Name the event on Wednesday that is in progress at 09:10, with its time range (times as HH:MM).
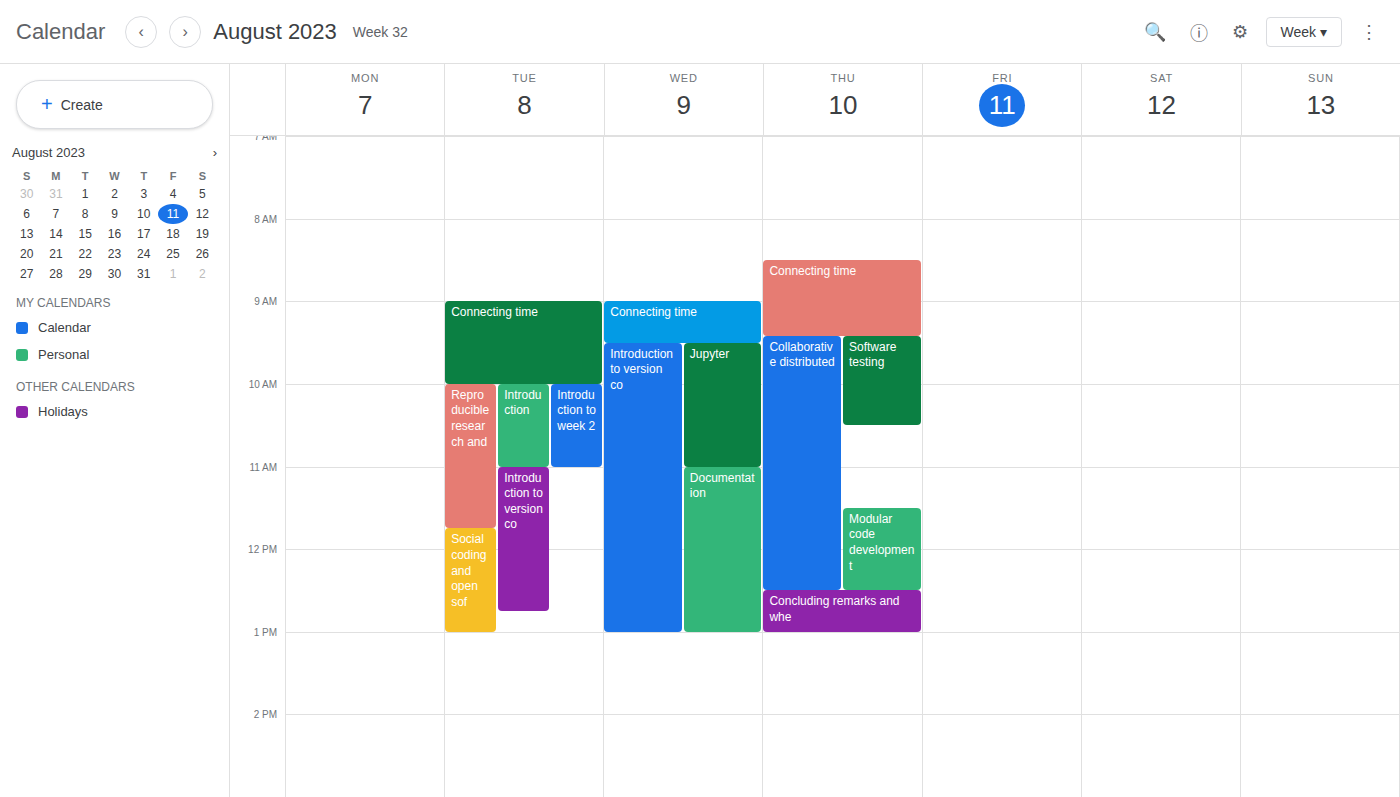
"Connecting time", 09:00 to 09:30